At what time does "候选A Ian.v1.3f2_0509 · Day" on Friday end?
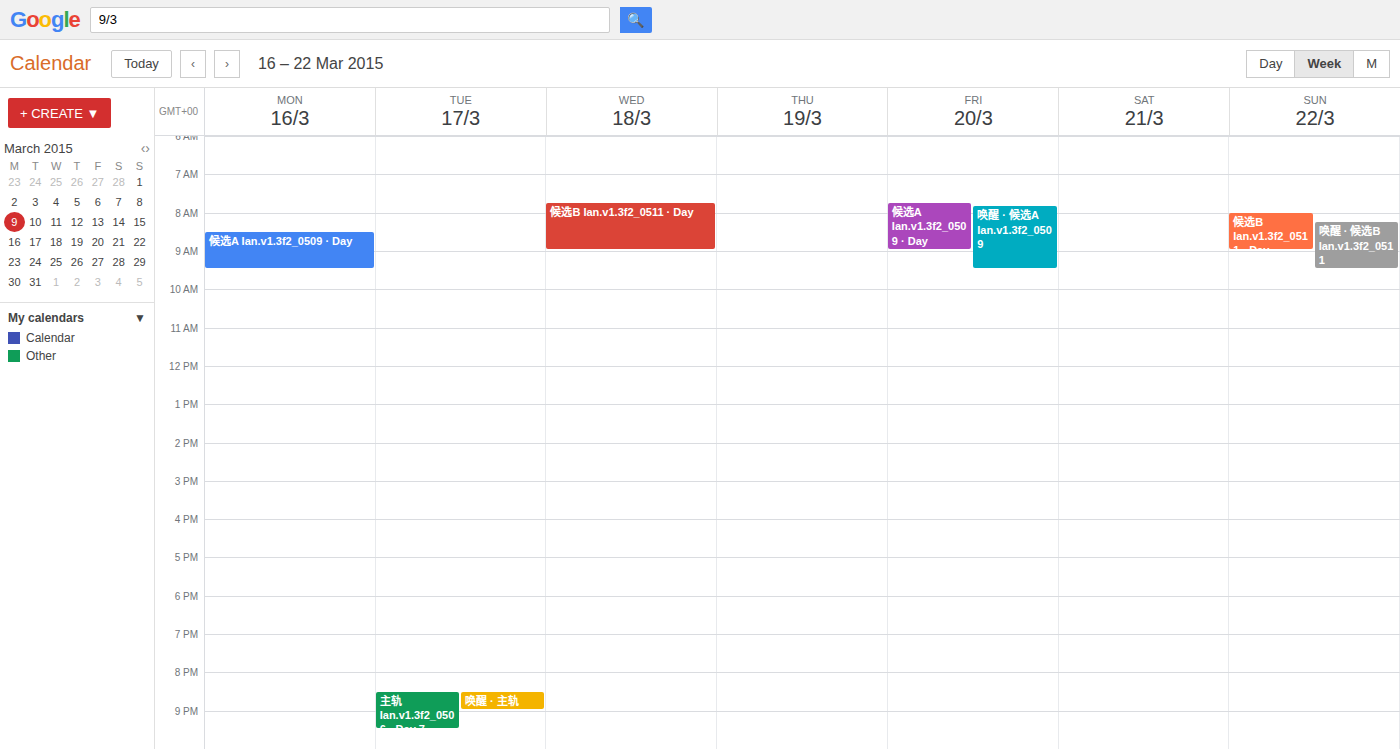
9:00 AM